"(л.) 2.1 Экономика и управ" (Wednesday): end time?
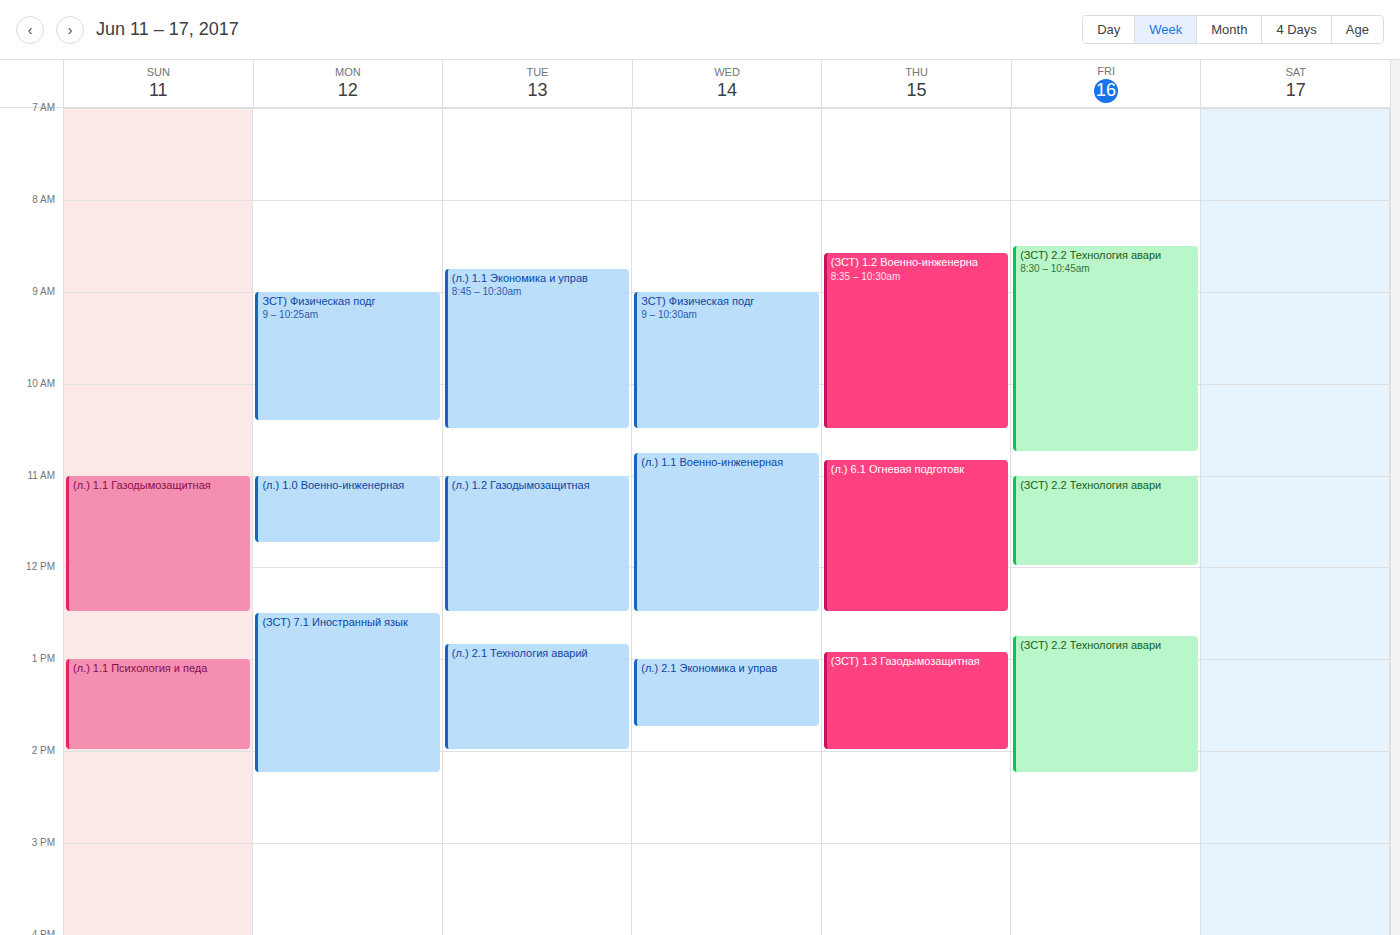
1:45 PM